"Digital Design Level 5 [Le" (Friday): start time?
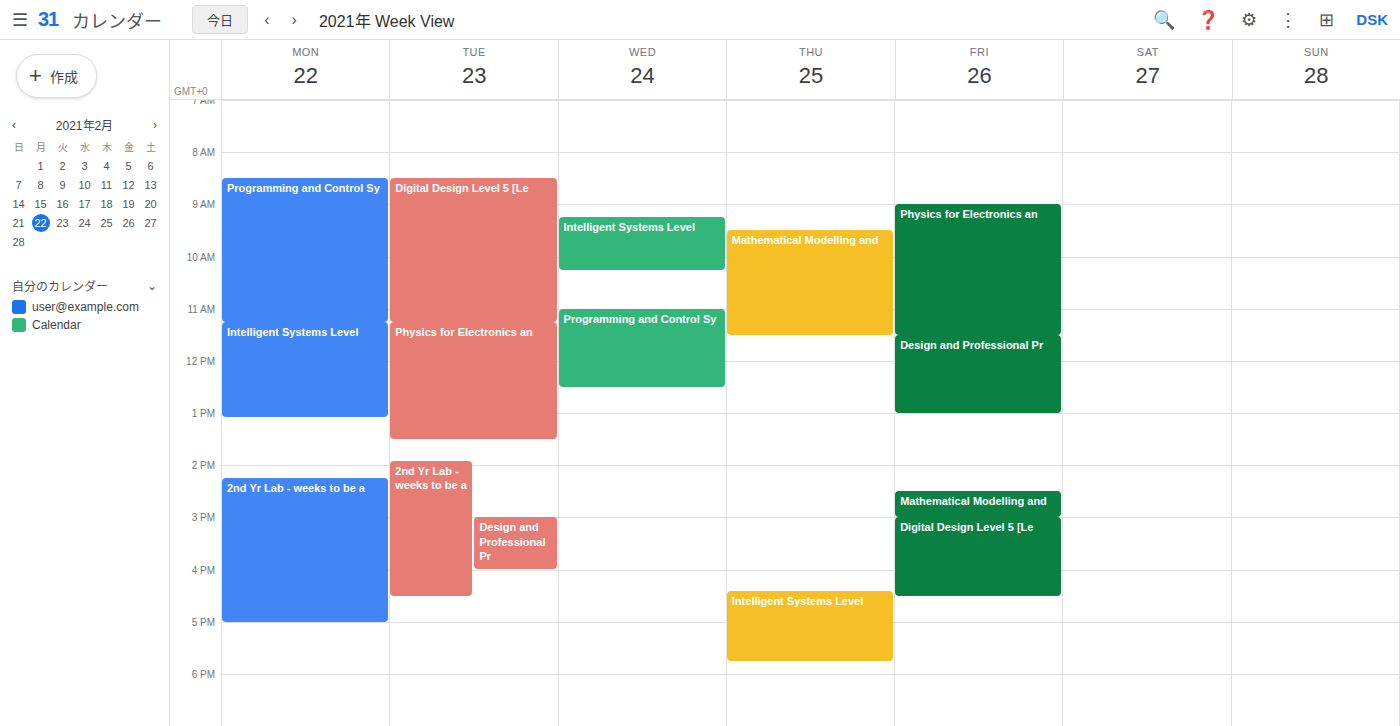
3:00 PM